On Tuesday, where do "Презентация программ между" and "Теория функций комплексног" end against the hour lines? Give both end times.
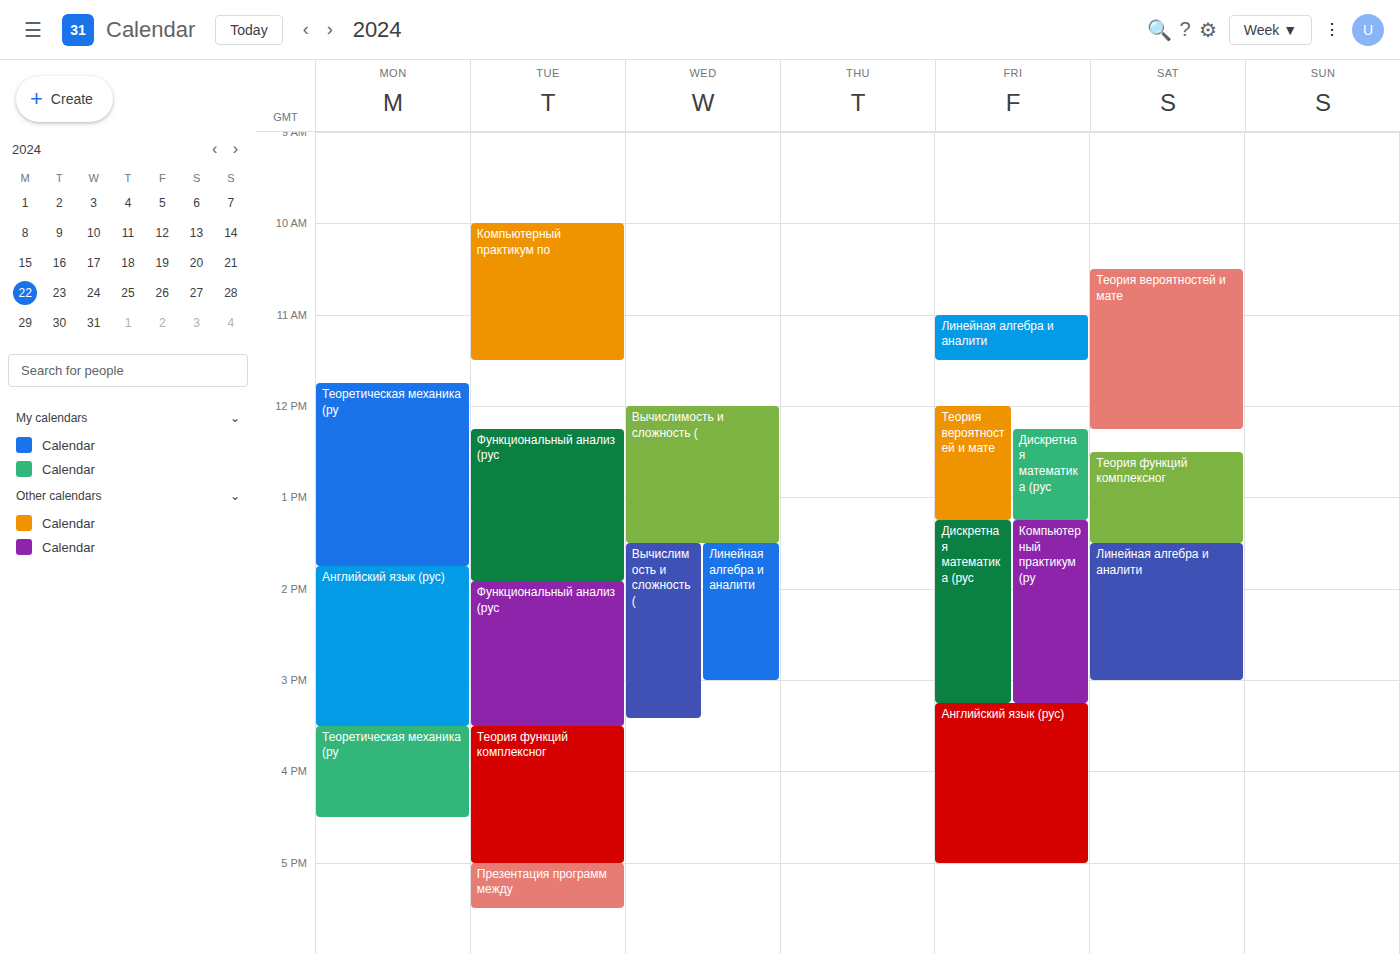
"Презентация программ между": 5:30 PM, halfway between the 5 PM and 6 PM lines. "Теория функций комплексног": 5:00 PM, exactly on the 5 PM line.